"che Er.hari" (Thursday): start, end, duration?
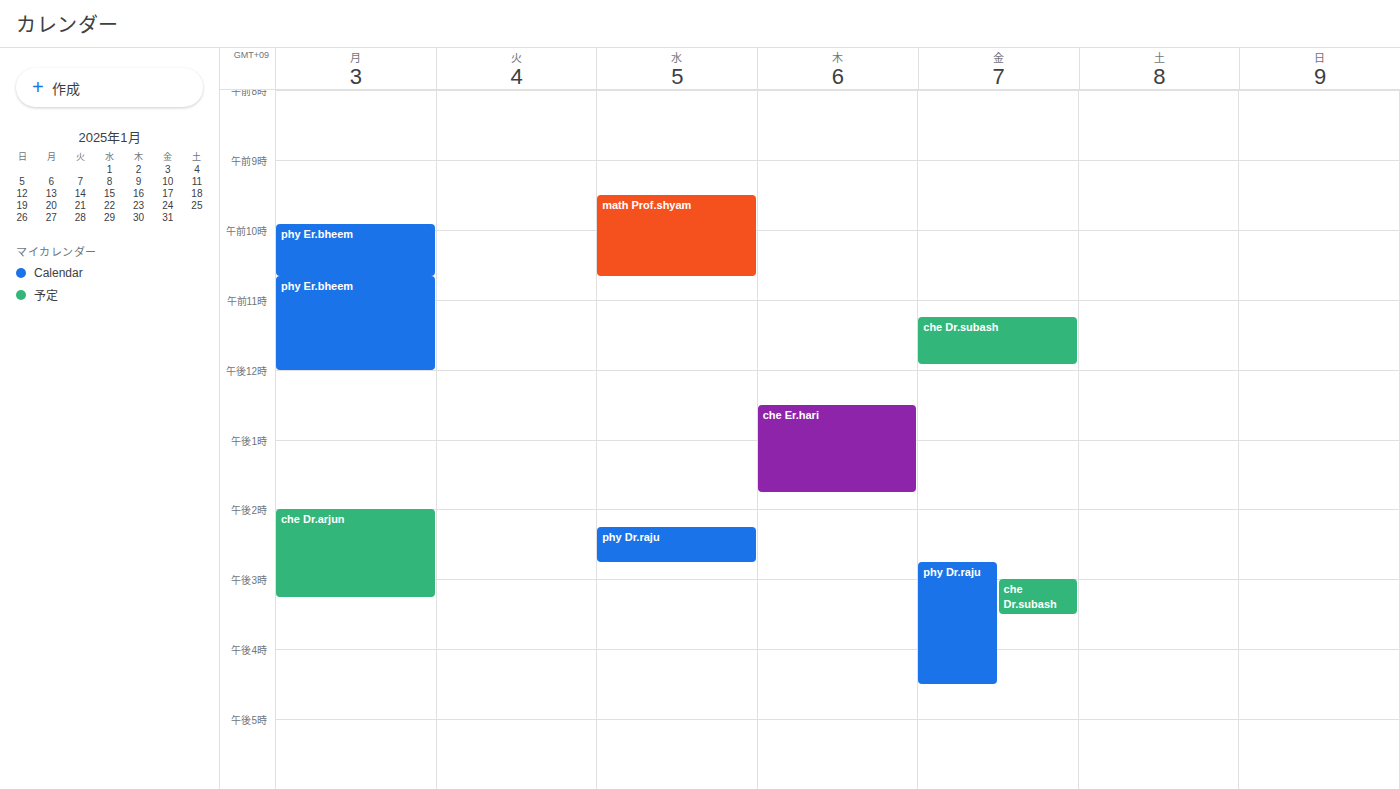
12:30 PM to 1:45 PM, 1 hour 15 minutes